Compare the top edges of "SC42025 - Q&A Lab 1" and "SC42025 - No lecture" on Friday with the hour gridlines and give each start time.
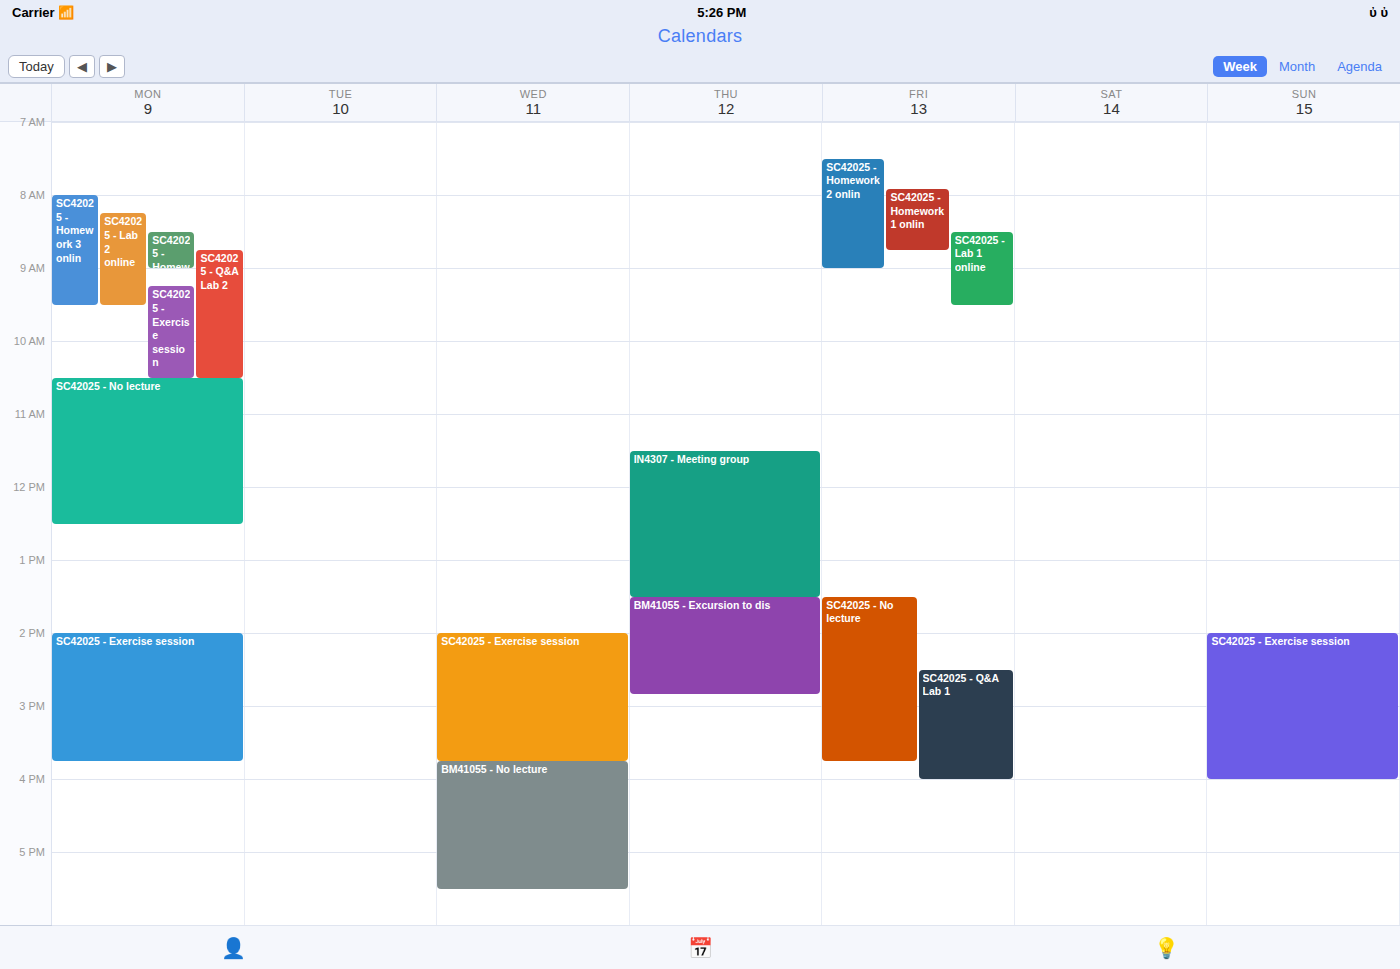
"SC42025 - Q&A Lab 1": 2:30 PM, halfway between the 2 PM and 3 PM lines. "SC42025 - No lecture": 1:30 PM, halfway between the 1 PM and 2 PM lines.